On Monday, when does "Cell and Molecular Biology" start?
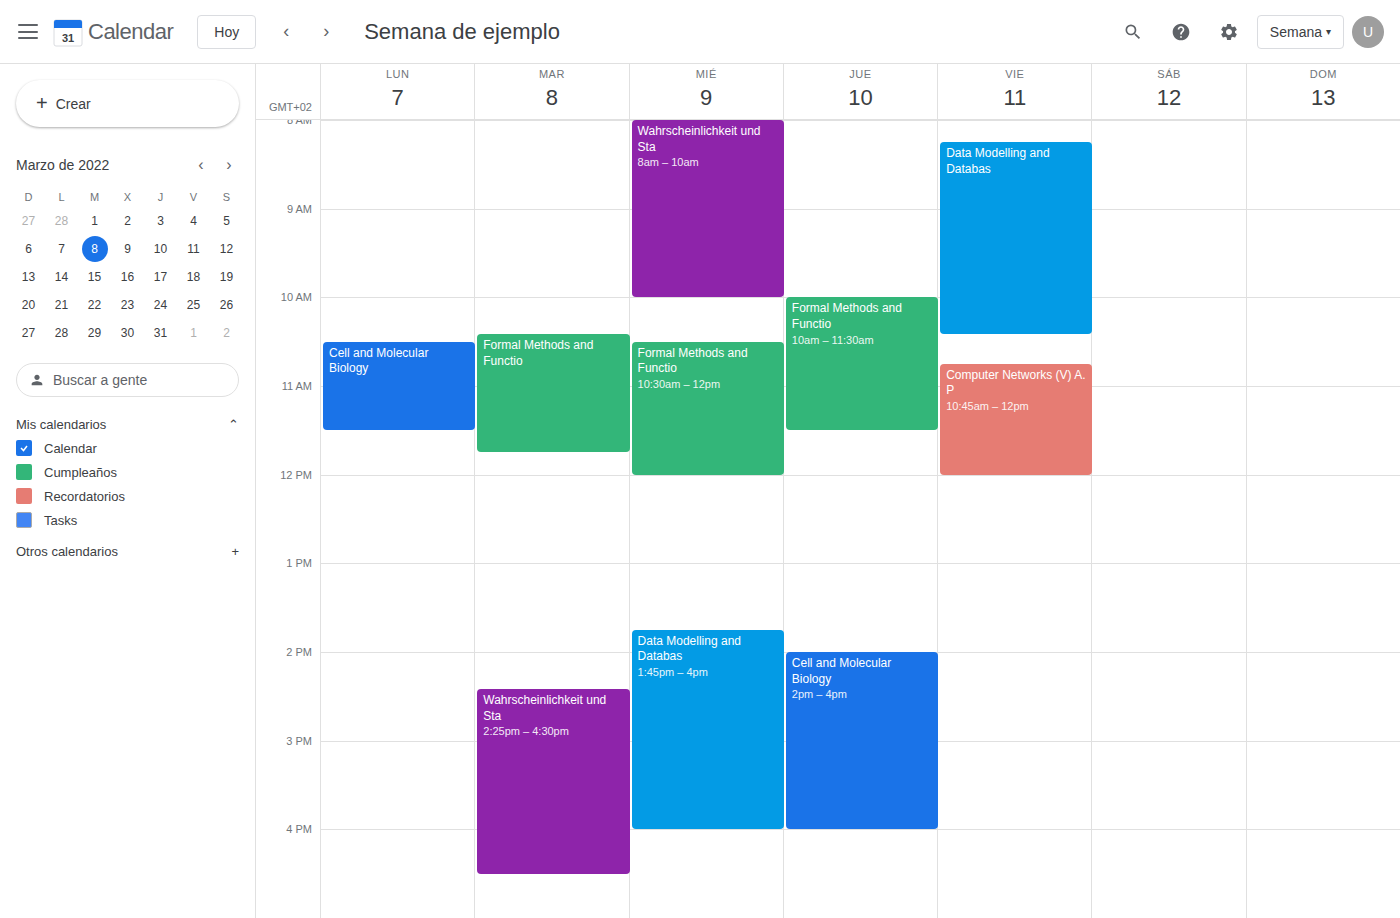
10:30 AM